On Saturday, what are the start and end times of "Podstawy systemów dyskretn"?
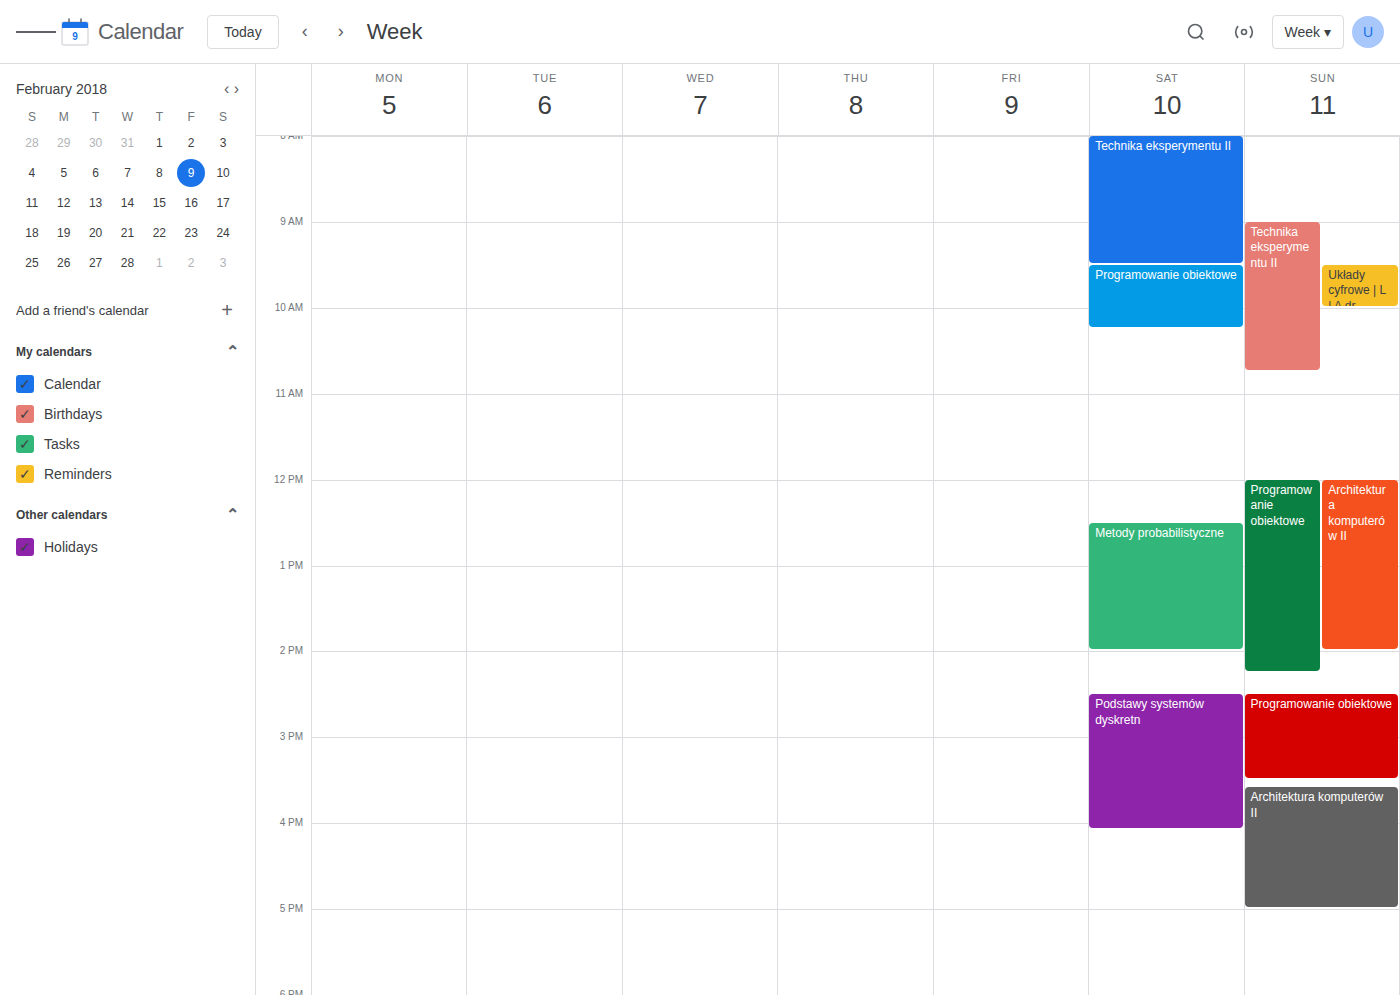
2:30 PM to 4:05 PM